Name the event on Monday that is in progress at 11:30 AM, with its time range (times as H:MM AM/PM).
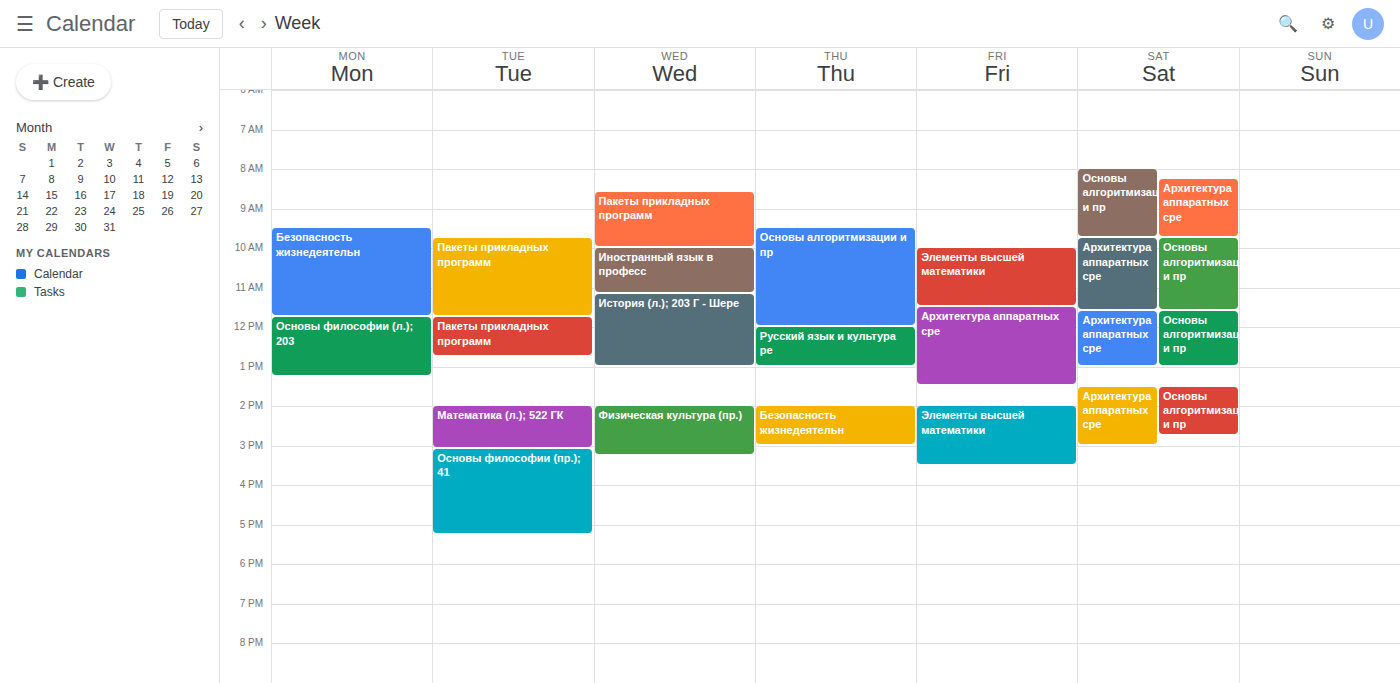
"Безопасность жизнедеятельн", 9:30 AM to 11:45 AM